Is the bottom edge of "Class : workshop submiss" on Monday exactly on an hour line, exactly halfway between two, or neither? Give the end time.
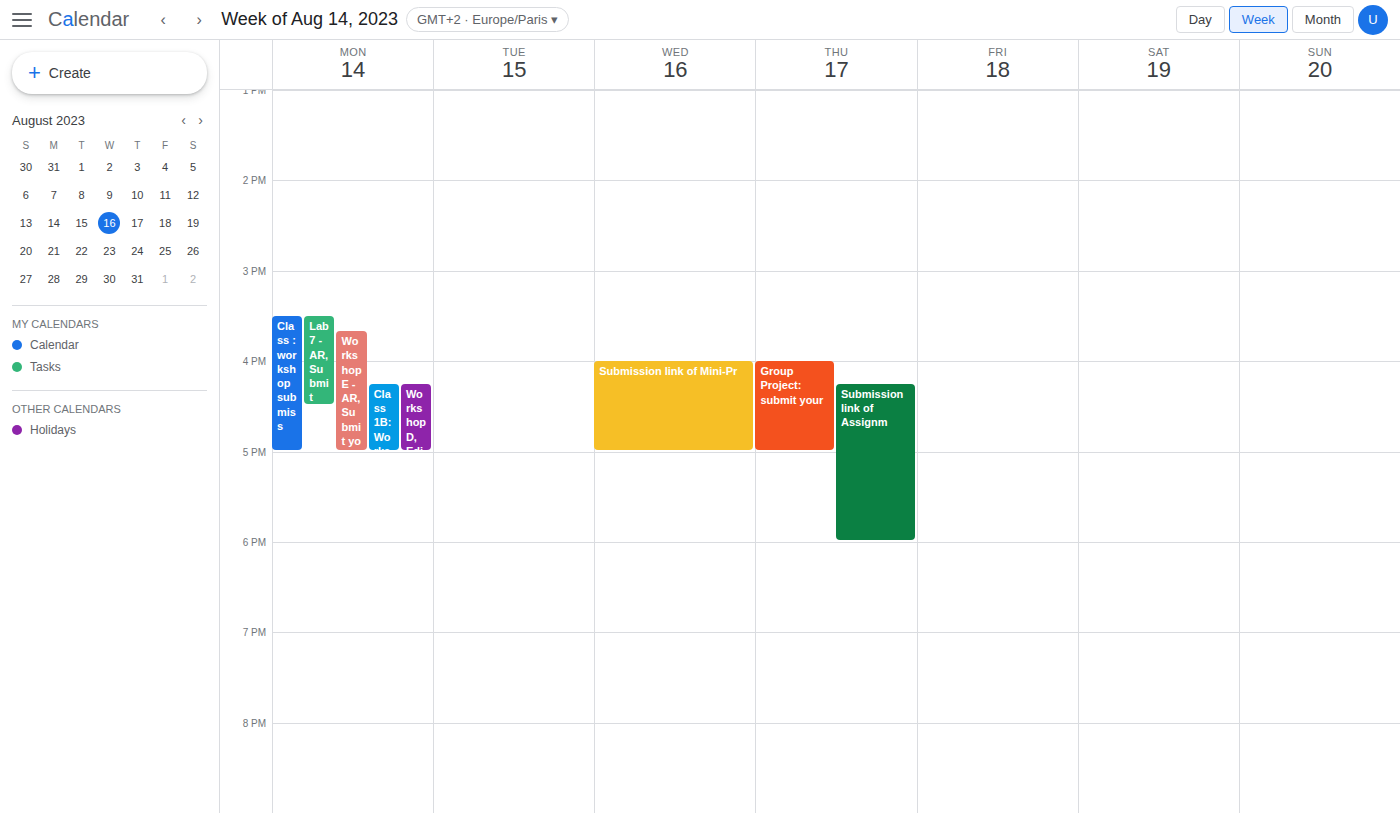
5:00 PM -- exactly on the 5 PM line.